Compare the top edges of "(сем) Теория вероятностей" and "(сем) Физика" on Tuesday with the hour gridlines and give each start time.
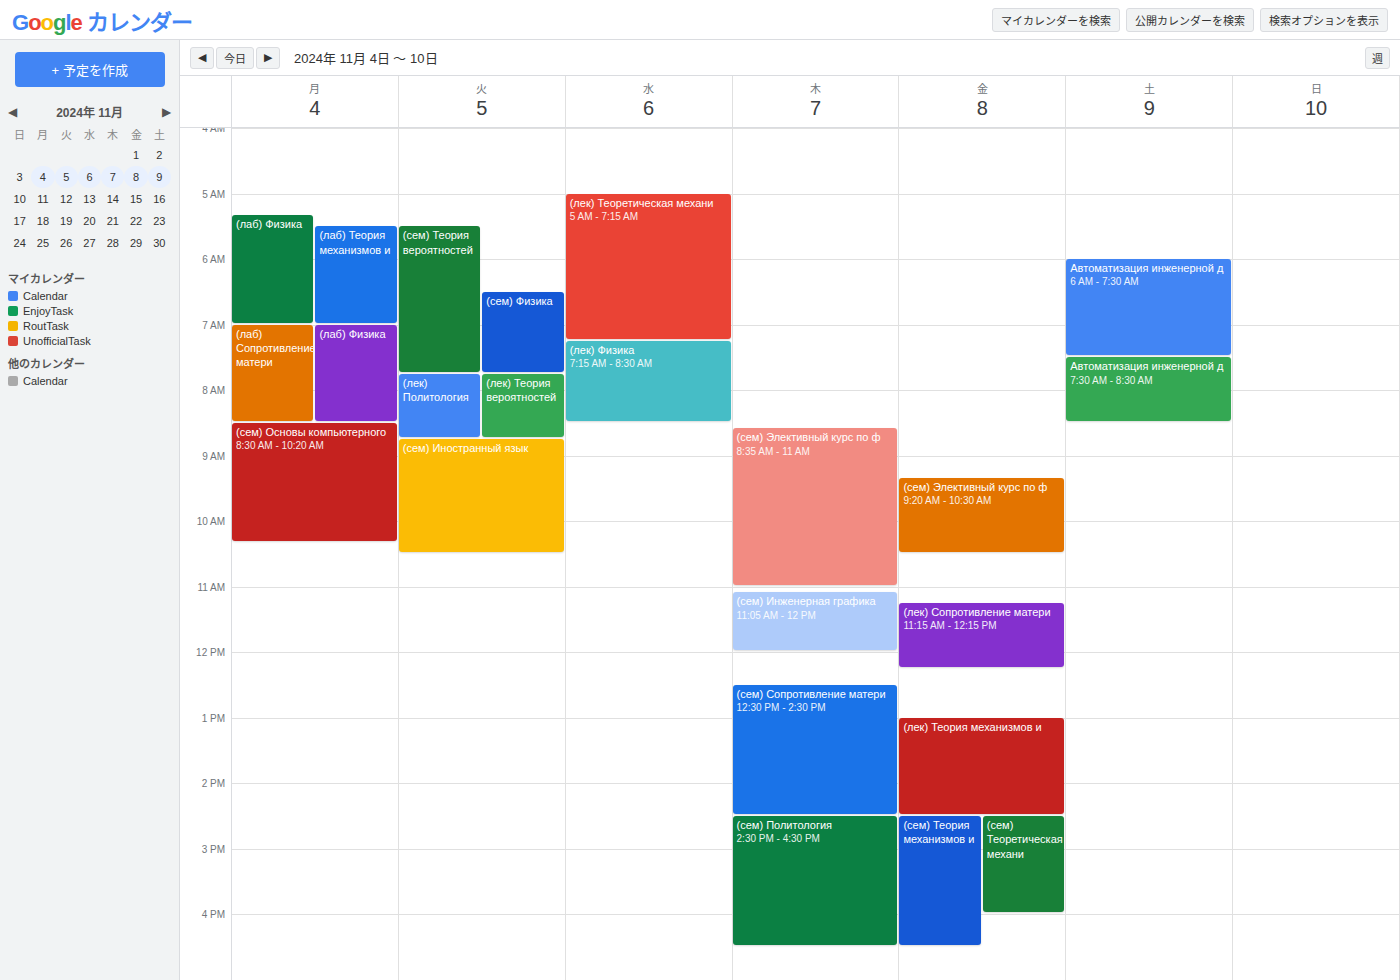
"(сем) Теория вероятностей": 5:30 AM, halfway between the 5 AM and 6 AM lines. "(сем) Физика": 6:30 AM, halfway between the 6 AM and 7 AM lines.